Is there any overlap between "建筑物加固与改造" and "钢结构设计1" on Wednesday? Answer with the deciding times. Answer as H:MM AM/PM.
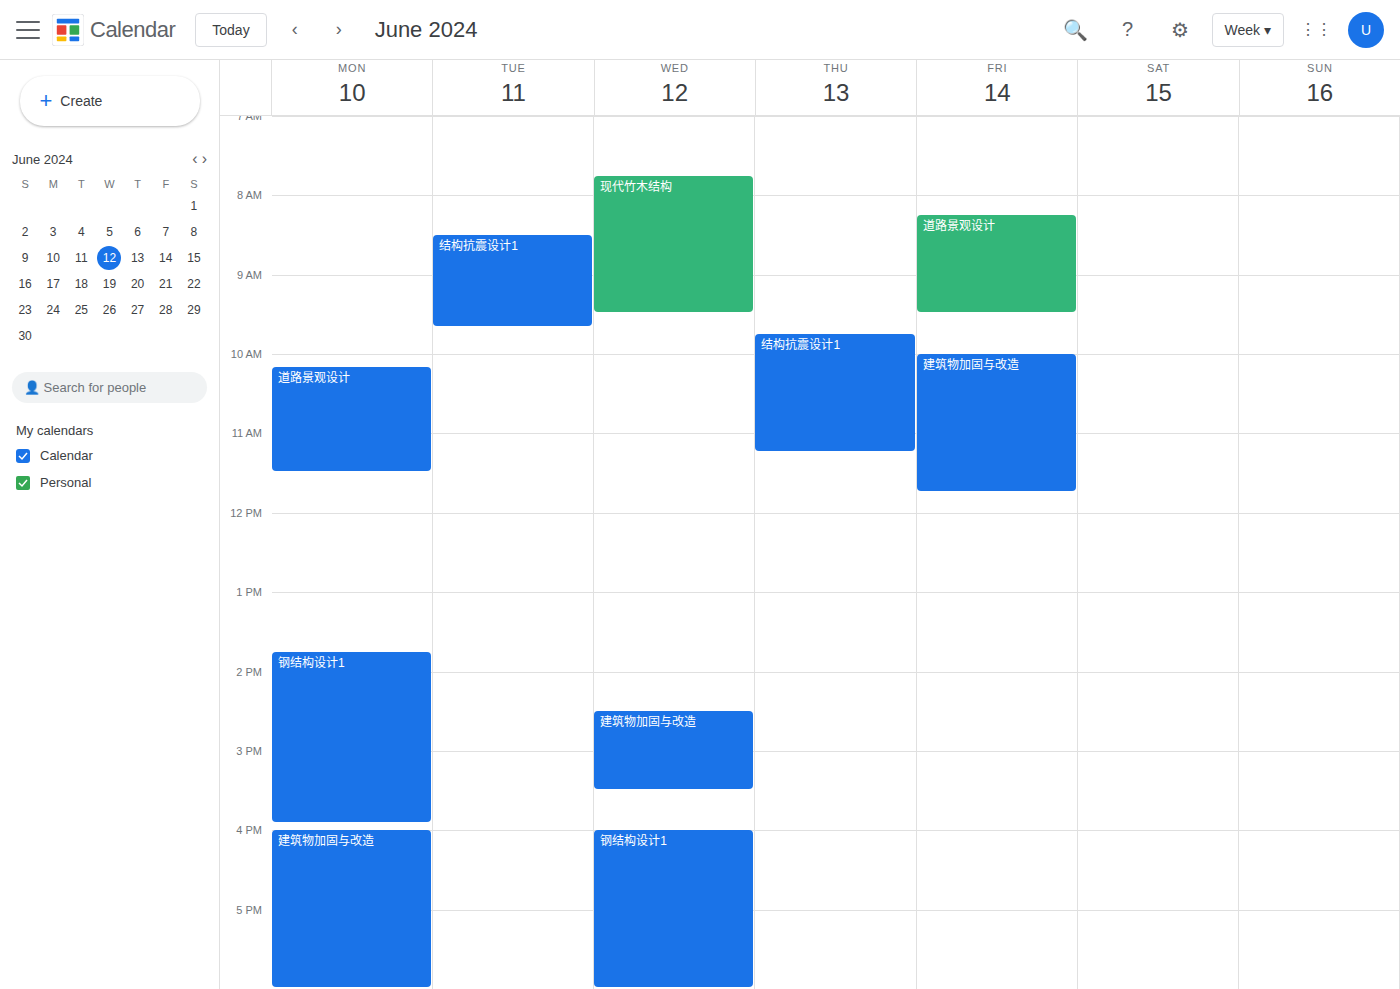
"建筑物加固与改造" ends at 3:30 PM and "钢结构设计1" starts at 4:00 PM -- no overlap.